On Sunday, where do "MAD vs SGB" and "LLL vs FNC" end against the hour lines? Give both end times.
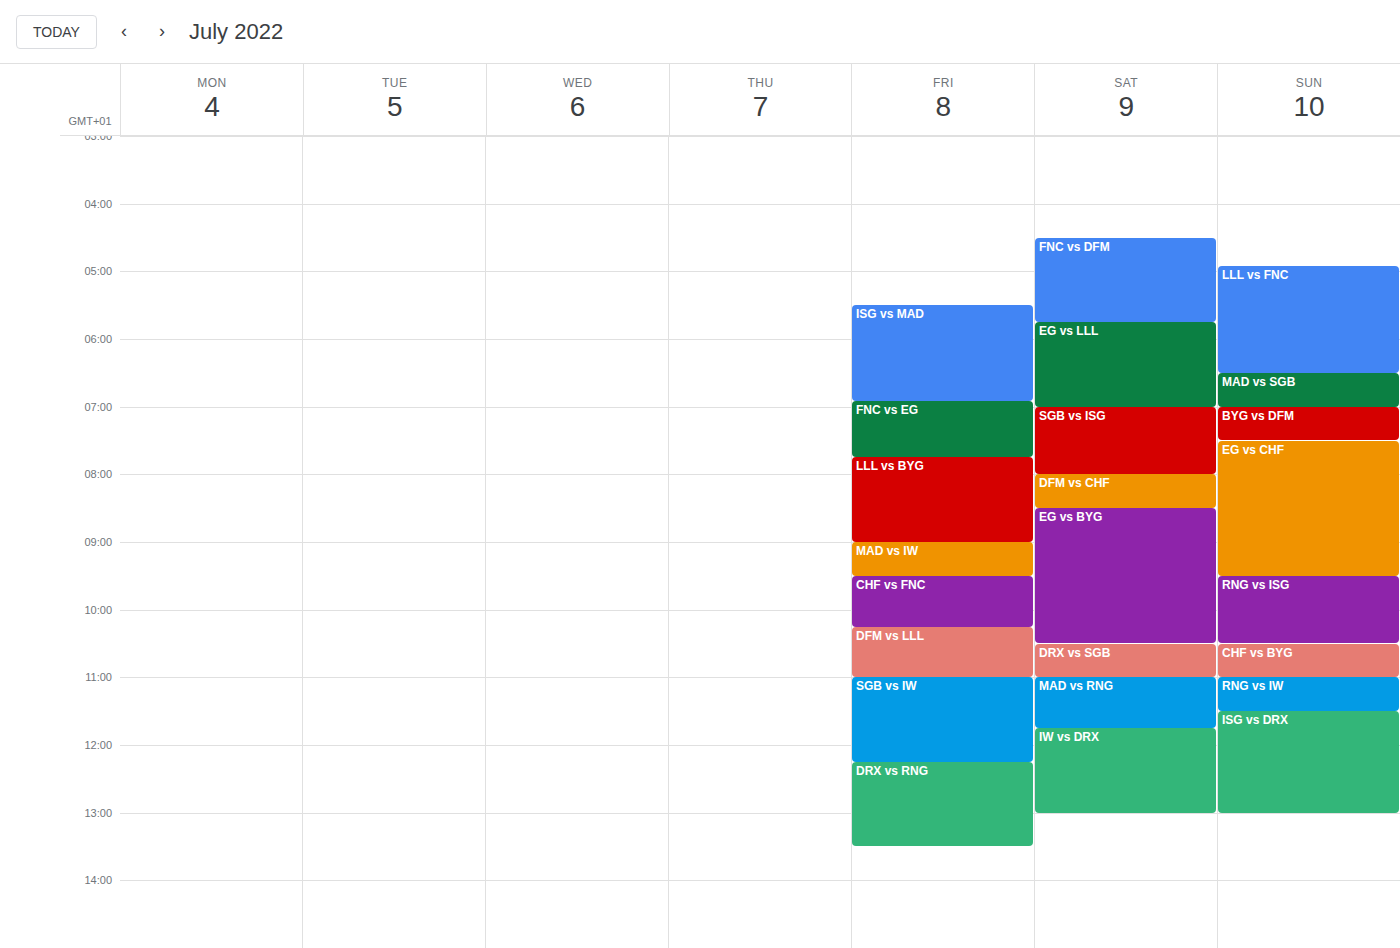
"MAD vs SGB": 7:00 AM, exactly on the 7 AM line. "LLL vs FNC": 6:30 AM, halfway between the 6 AM and 7 AM lines.